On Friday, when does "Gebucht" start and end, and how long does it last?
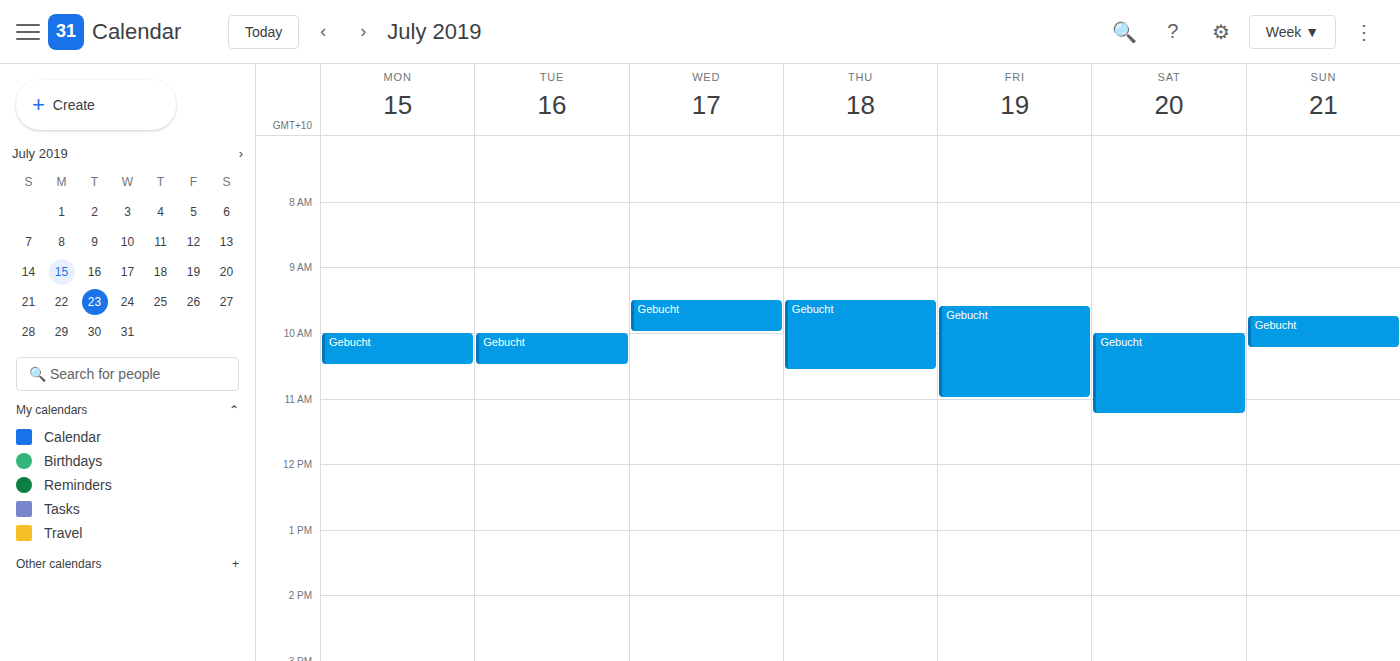
9:35 AM to 11:00 AM, 1 hour 25 minutes